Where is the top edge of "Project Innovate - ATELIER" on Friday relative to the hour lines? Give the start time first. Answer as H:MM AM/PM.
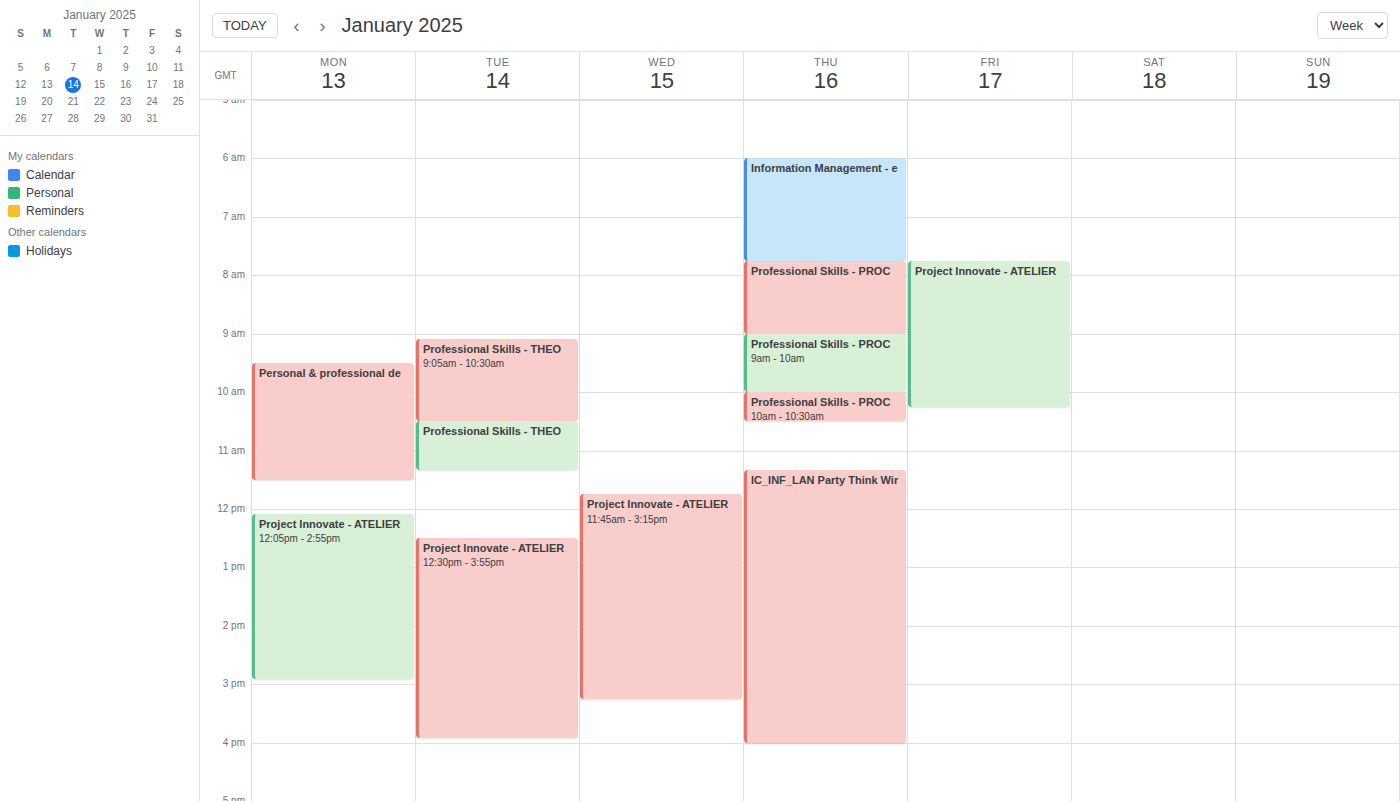
7:45 AM -- neither: three quarters of the way from the 7 AM line to the 8 AM line.